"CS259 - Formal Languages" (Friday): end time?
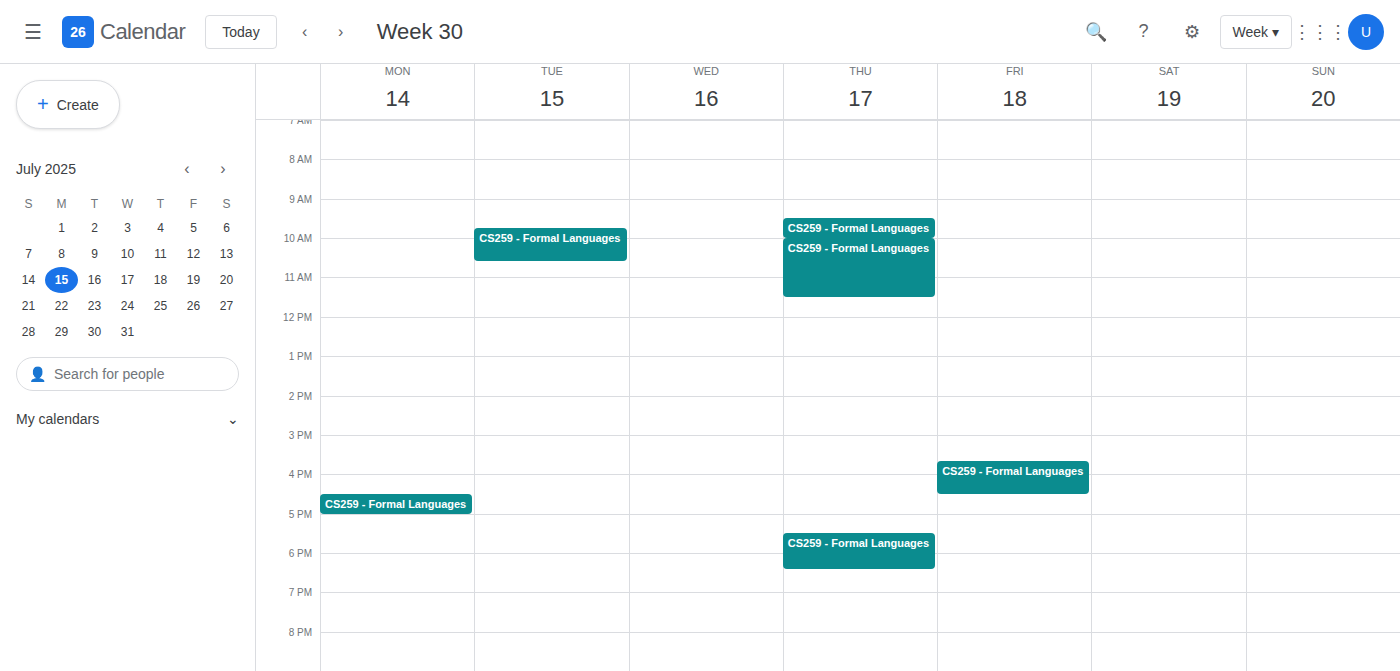
16:30